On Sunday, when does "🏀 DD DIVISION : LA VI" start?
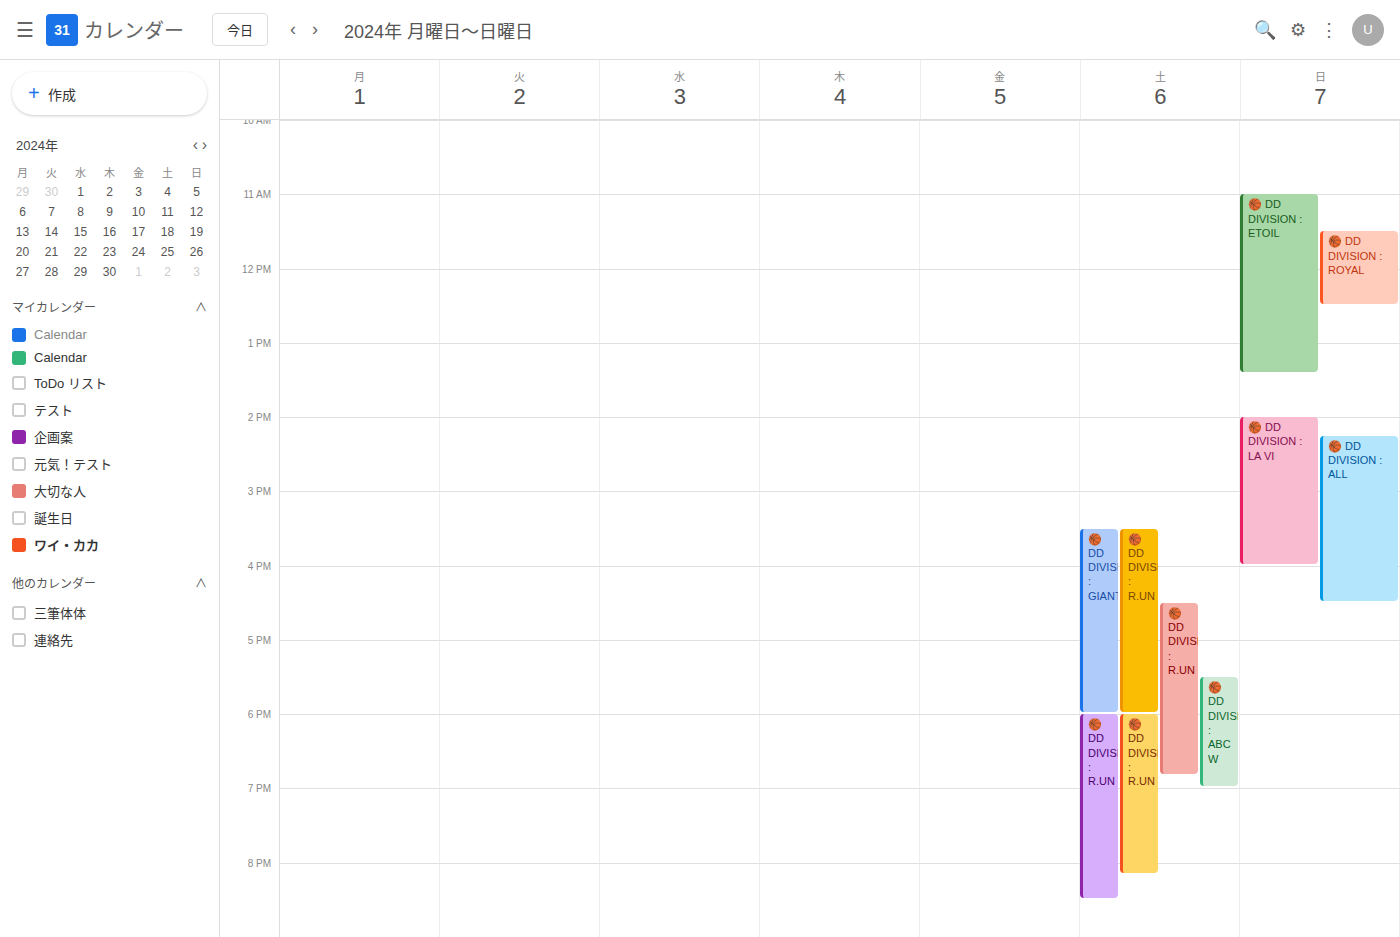
14:00